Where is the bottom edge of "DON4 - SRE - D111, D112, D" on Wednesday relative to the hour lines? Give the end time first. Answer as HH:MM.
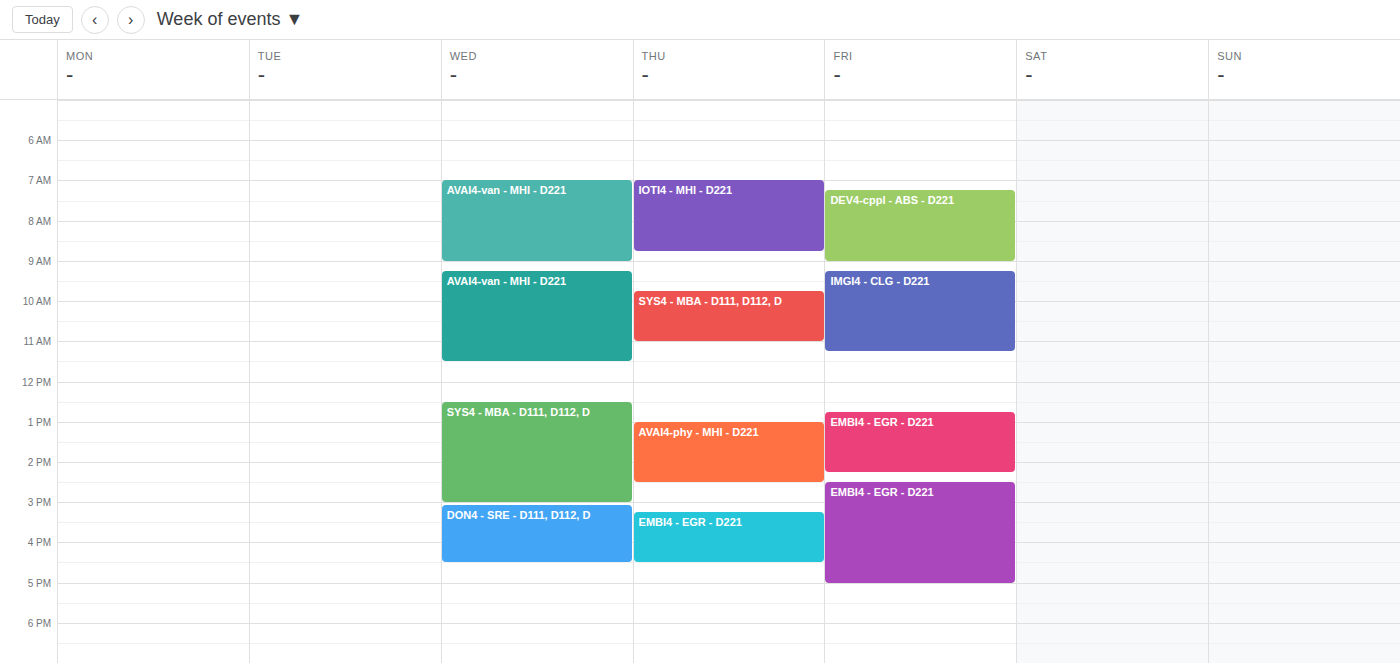
16:30 -- halfway between the 16:00 and 17:00 lines.